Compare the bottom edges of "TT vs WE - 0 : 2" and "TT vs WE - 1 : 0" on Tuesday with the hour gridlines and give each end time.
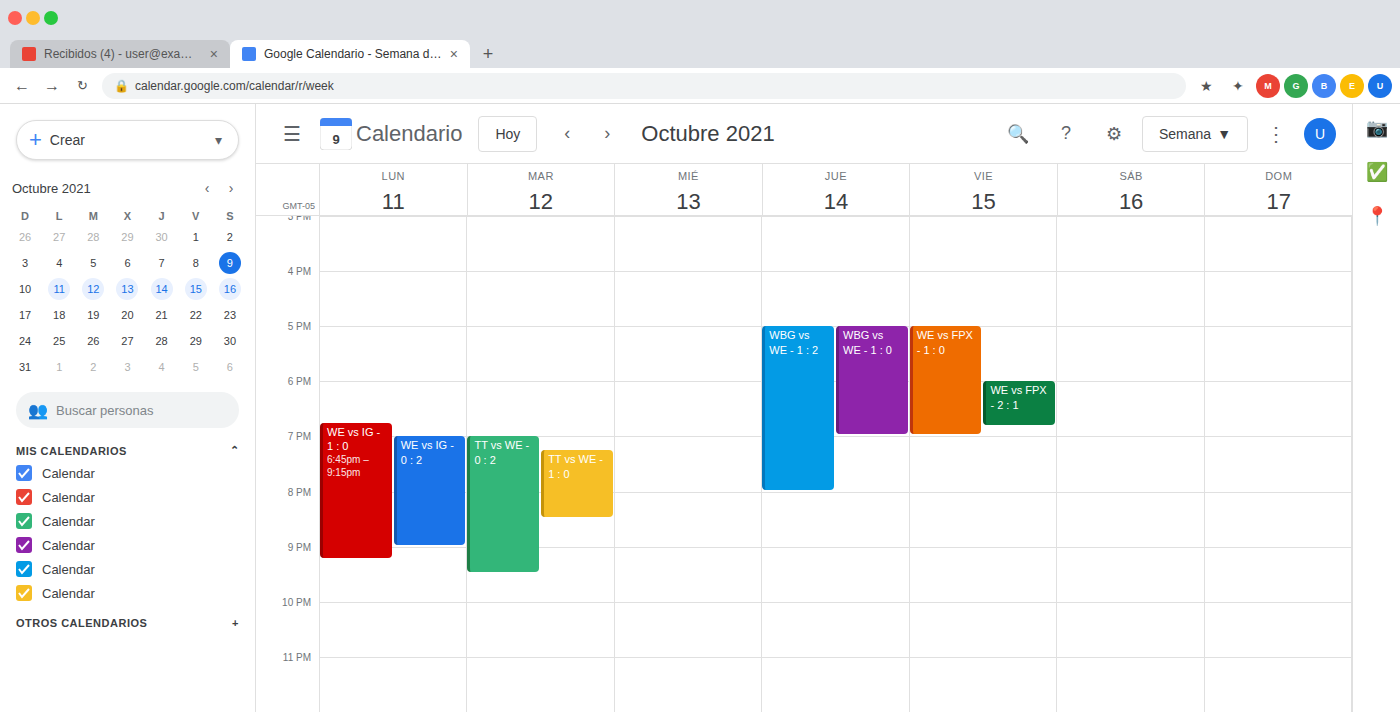
"TT vs WE - 0 : 2": 9:30 PM, halfway between the 9 PM and 10 PM lines. "TT vs WE - 1 : 0": 8:30 PM, halfway between the 8 PM and 9 PM lines.